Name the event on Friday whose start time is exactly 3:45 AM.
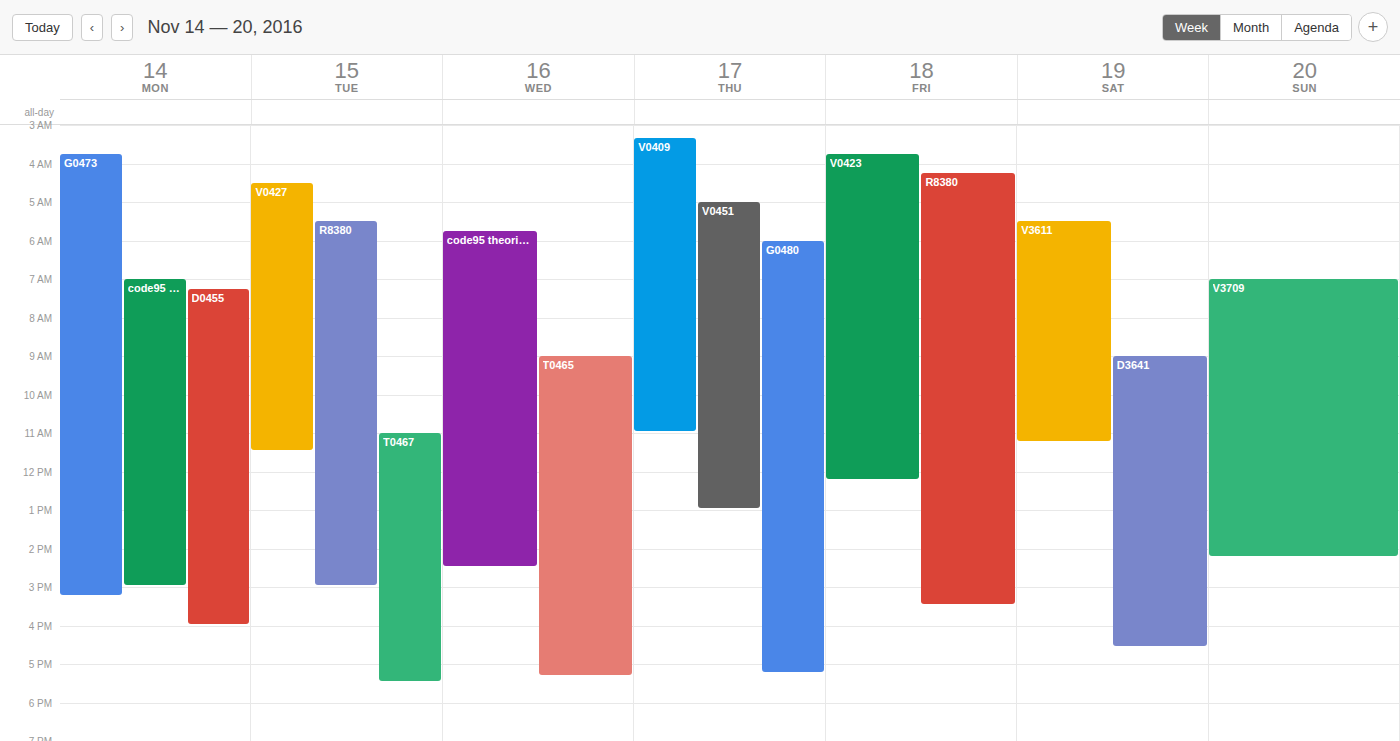
"V0423"